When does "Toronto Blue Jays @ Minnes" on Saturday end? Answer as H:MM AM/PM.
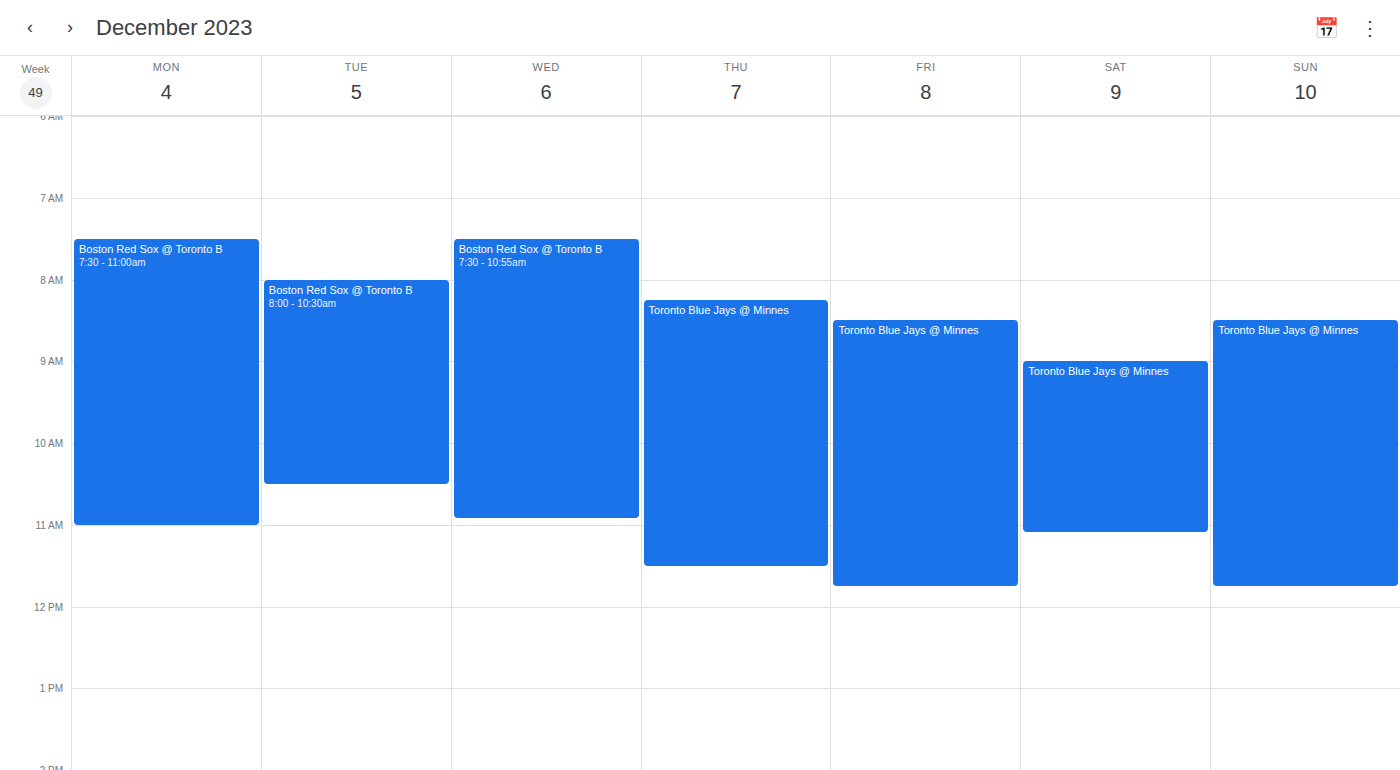
11:05 AM